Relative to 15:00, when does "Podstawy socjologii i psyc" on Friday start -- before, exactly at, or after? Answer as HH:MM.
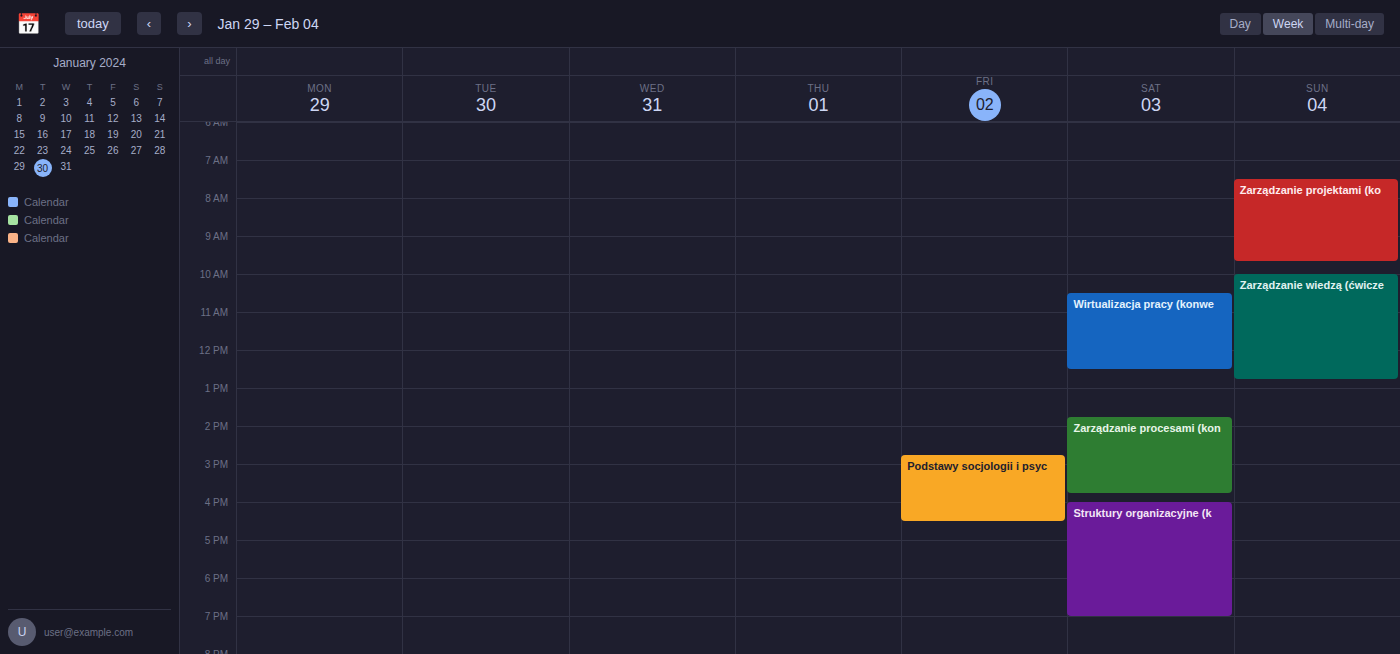
14:45 -- before 15:00, 15 minutes above the 15:00 line.